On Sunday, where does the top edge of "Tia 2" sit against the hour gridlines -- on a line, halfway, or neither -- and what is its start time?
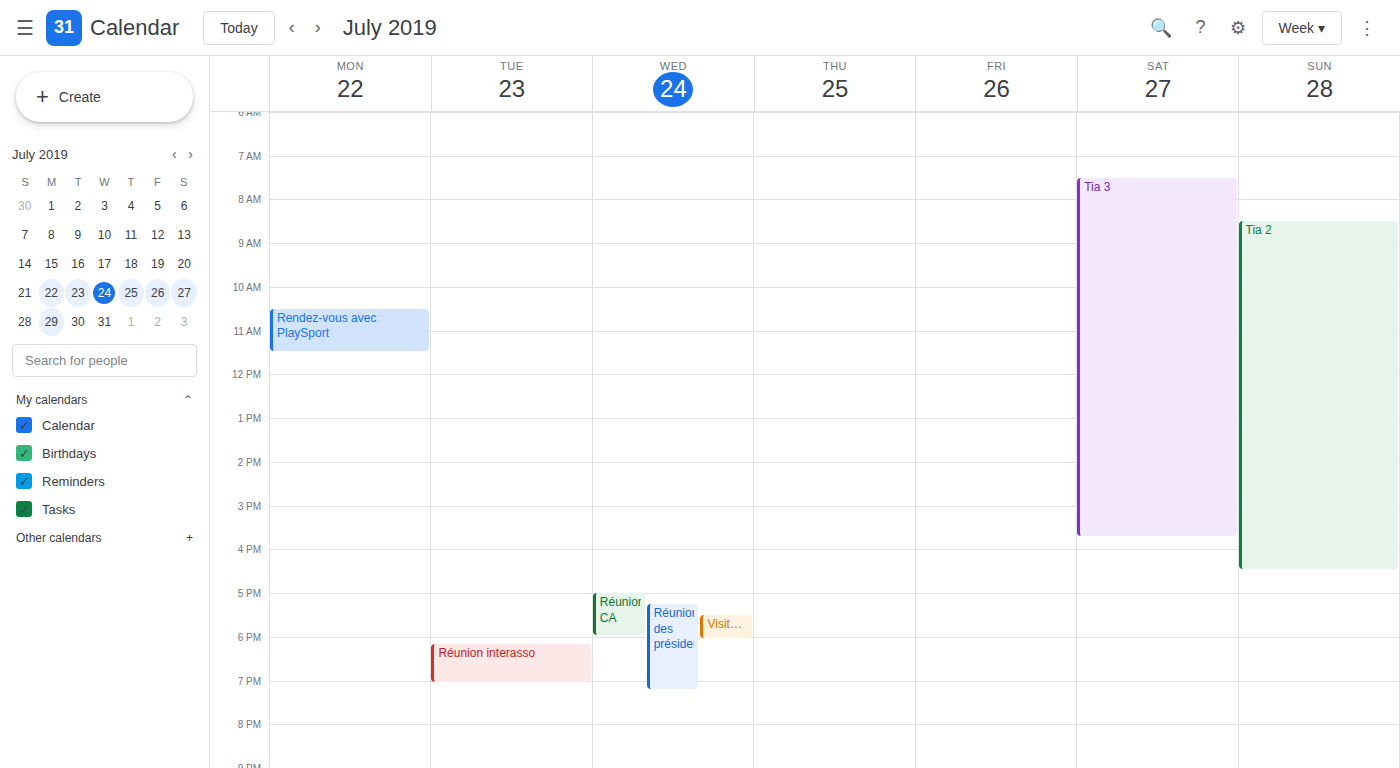
8:30 AM -- halfway between the 8 AM and 9 AM lines.